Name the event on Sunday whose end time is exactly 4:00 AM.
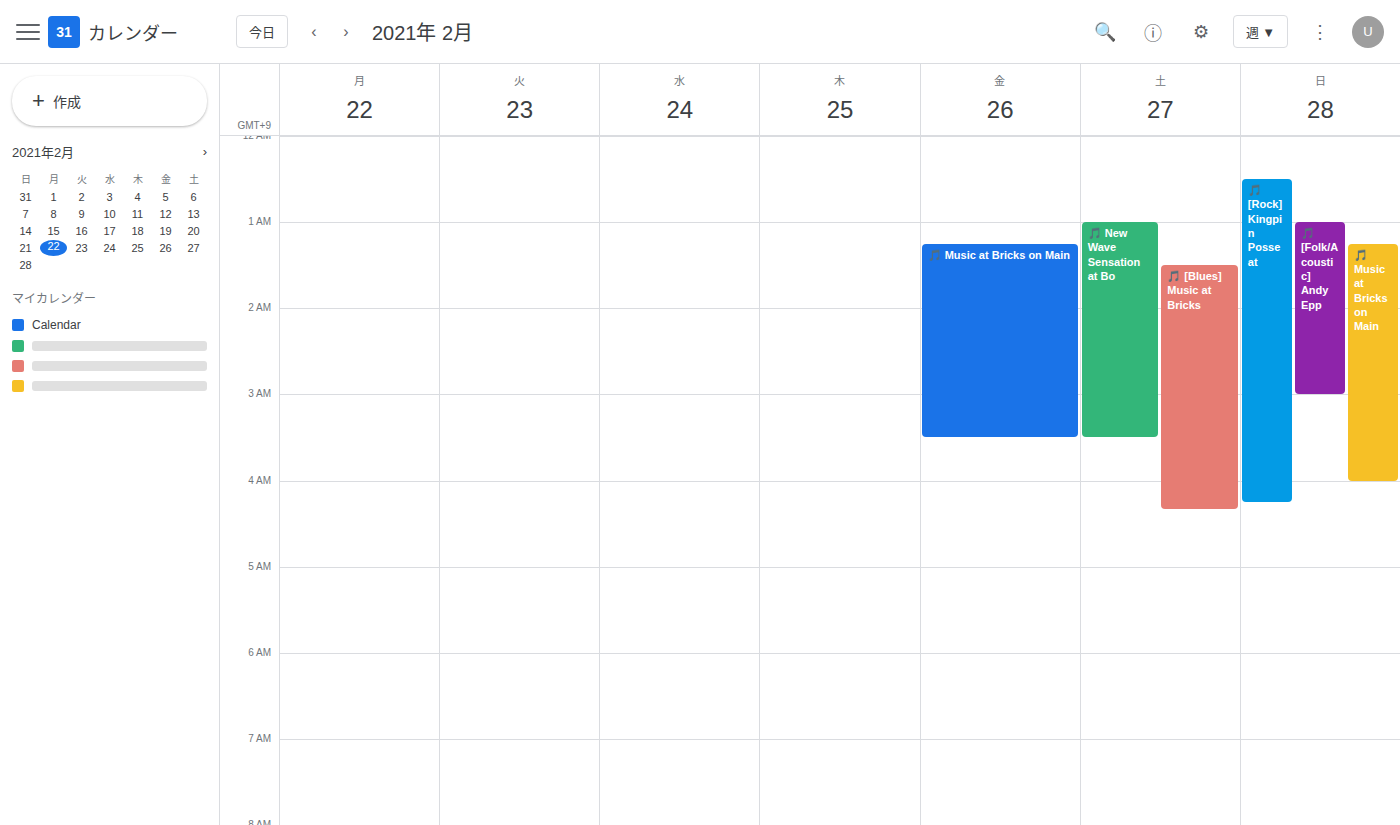
"🎵 Music at Bricks on Main"